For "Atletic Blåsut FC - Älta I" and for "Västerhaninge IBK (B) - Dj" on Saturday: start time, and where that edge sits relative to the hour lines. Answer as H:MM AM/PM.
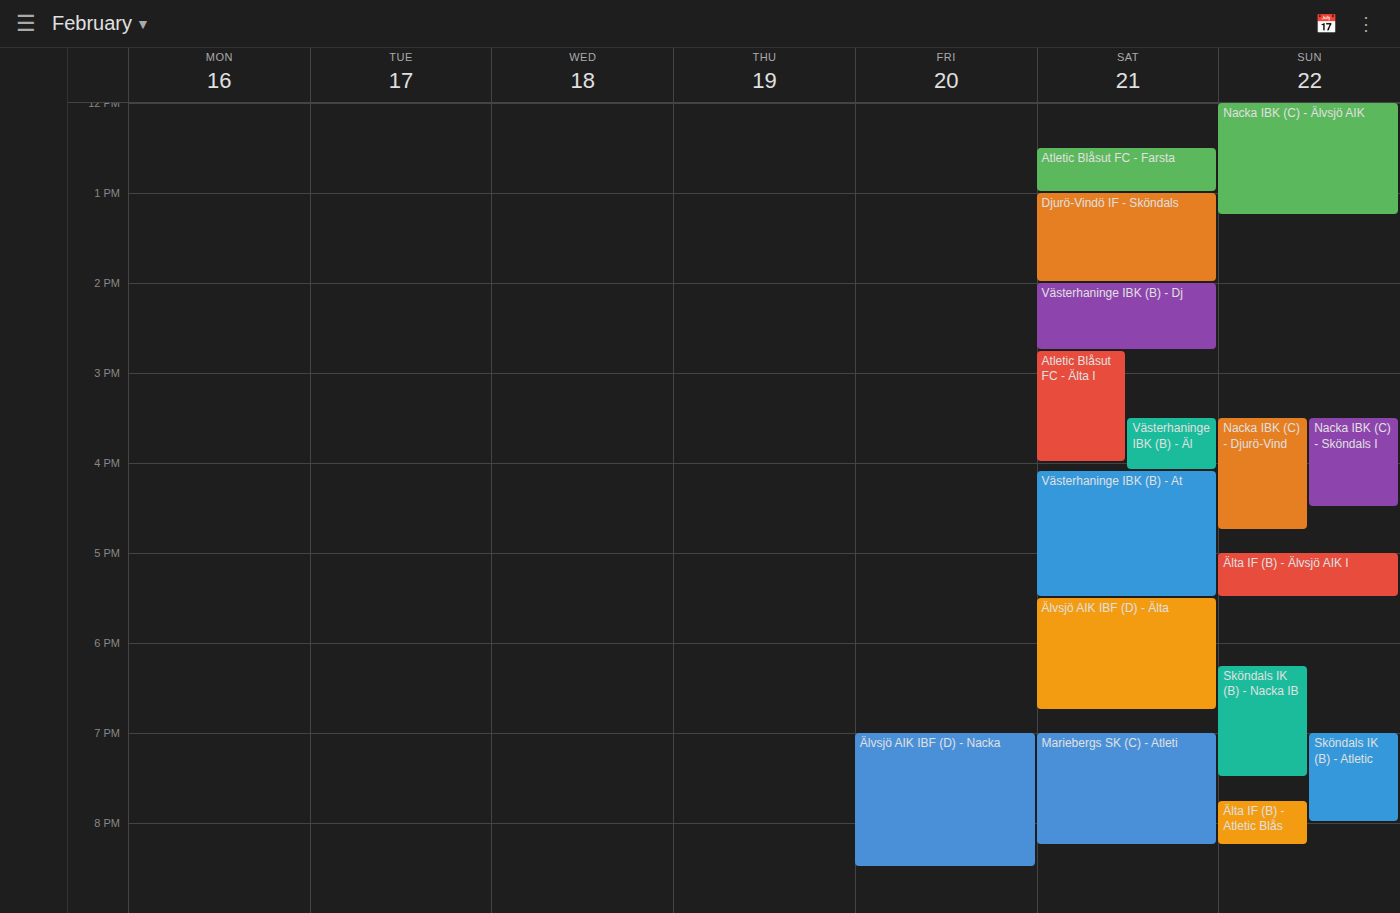
"Atletic Blåsut FC - Älta I": 2:45 PM, neither: three quarters of the way from the 2 PM line to the 3 PM line. "Västerhaninge IBK (B) - Dj": 2:00 PM, exactly on the 2 PM line.